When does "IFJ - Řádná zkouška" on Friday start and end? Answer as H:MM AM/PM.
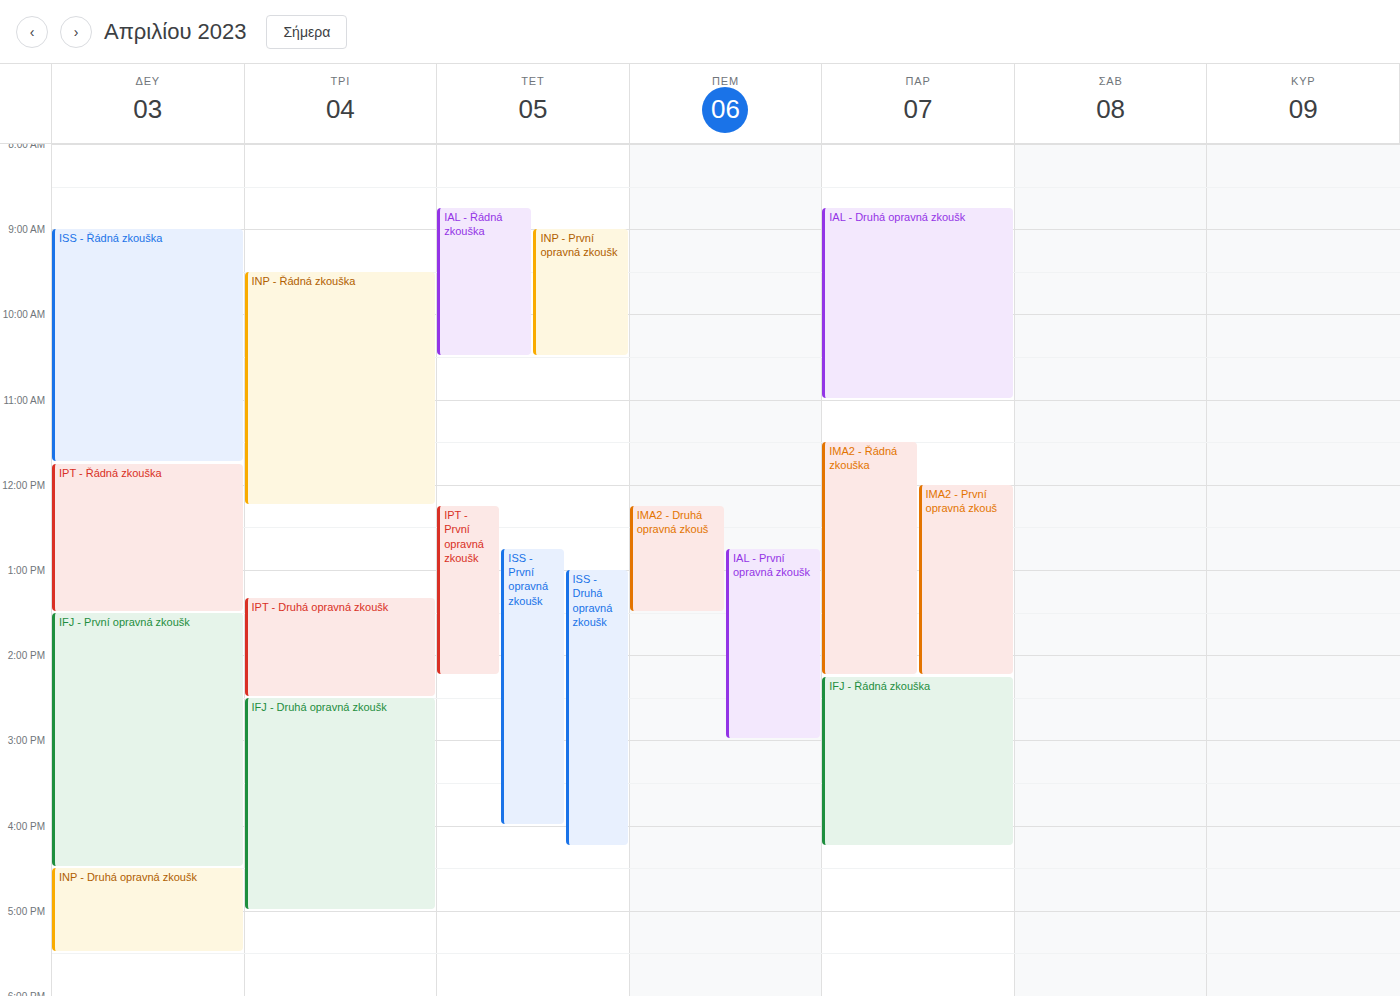
2:15 PM to 4:15 PM